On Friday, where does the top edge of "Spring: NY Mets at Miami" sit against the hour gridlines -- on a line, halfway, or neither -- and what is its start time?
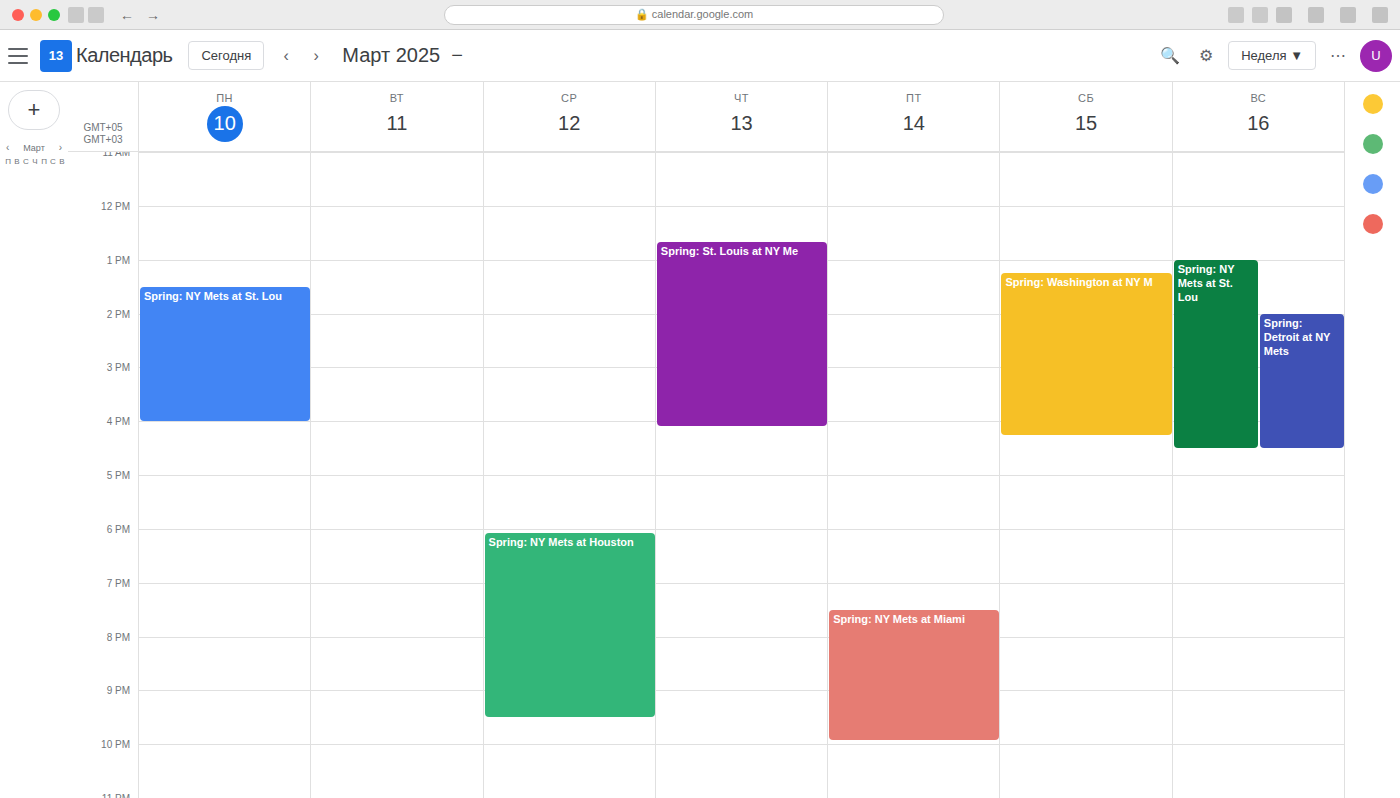
7:30 PM -- halfway between the 7 PM and 8 PM lines.